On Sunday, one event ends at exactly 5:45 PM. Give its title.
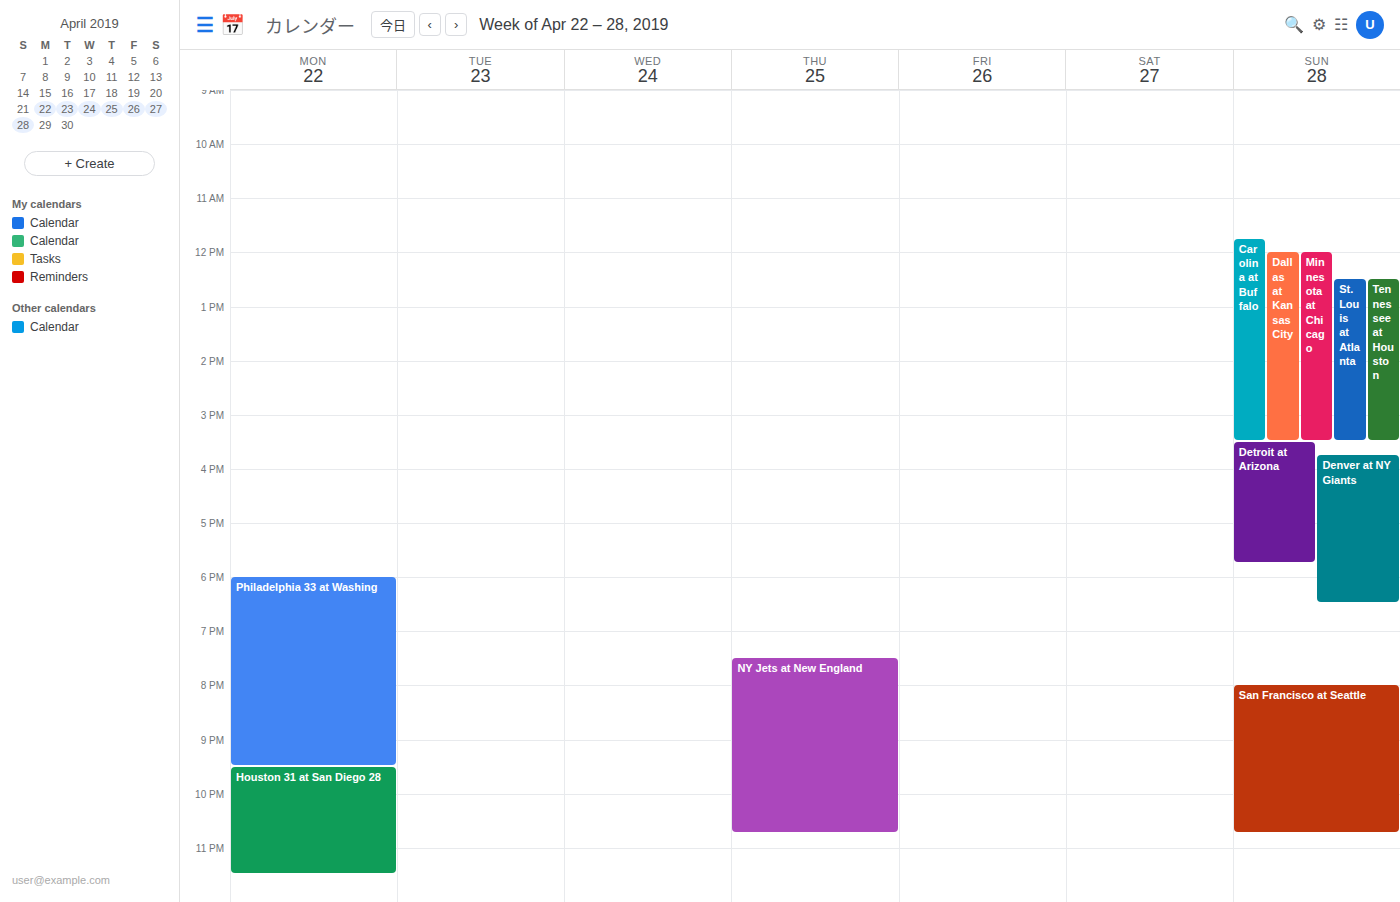
"Detroit at Arizona"